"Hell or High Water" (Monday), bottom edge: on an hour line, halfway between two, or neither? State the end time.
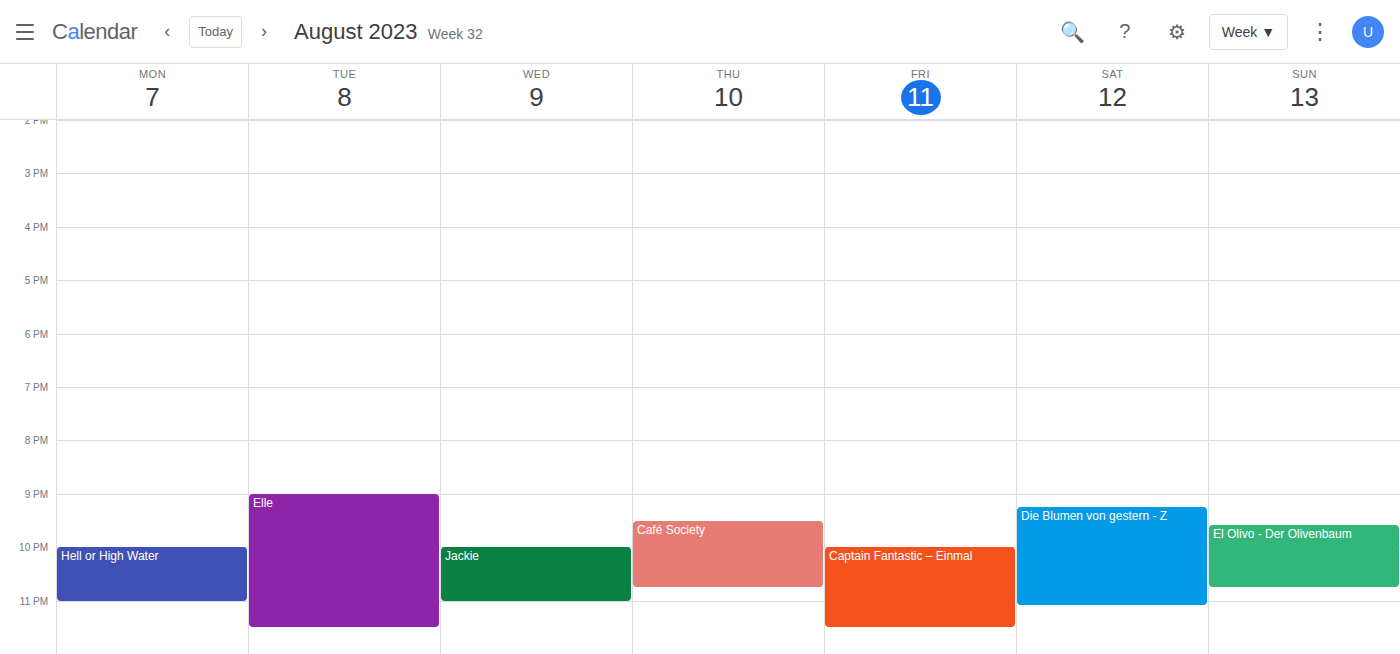
11:00 PM -- exactly on the 11 PM line.